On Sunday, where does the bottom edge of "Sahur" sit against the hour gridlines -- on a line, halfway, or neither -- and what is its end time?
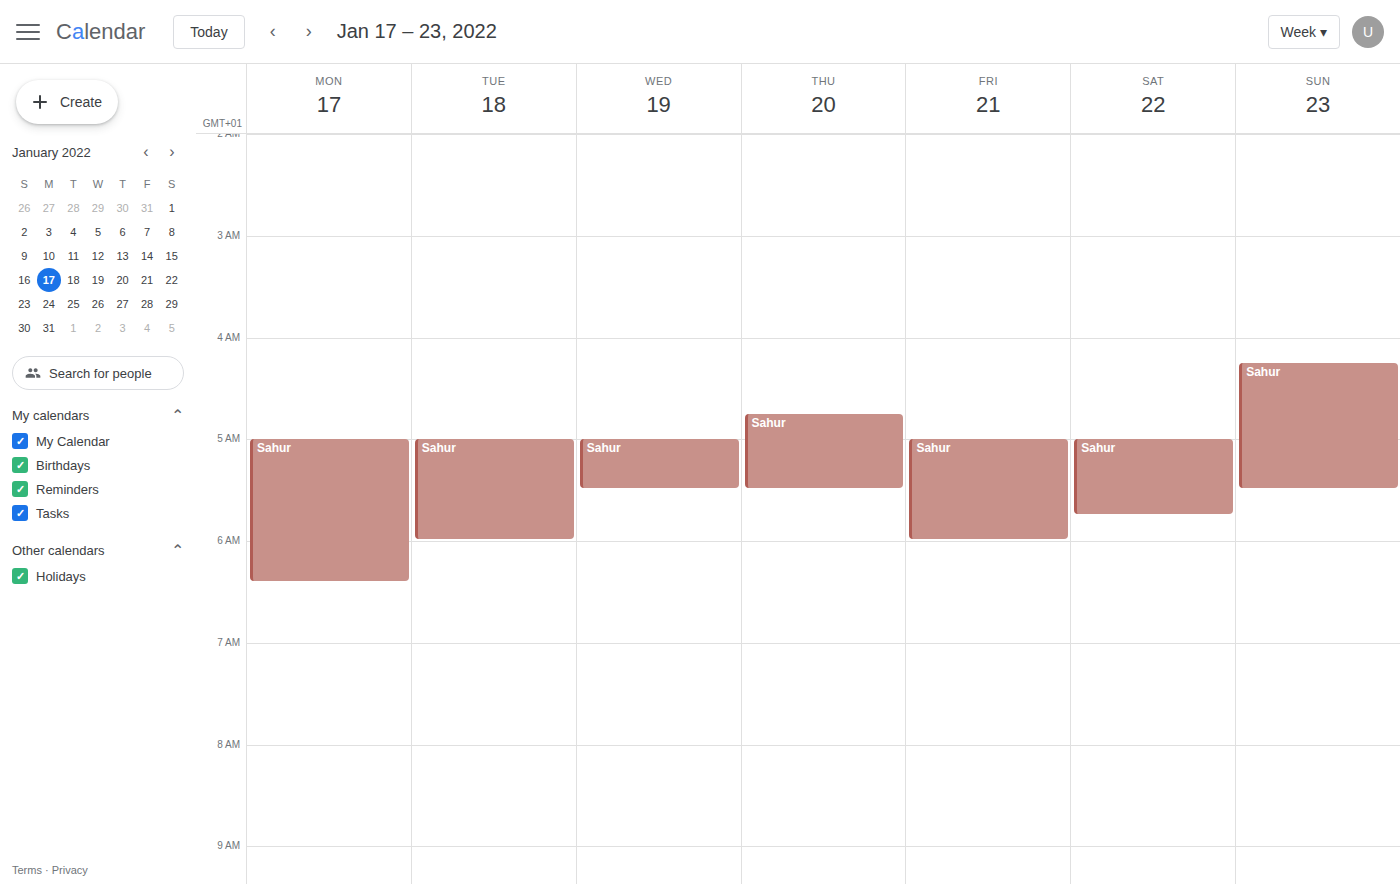
5:30 AM -- halfway between the 5 AM and 6 AM lines.